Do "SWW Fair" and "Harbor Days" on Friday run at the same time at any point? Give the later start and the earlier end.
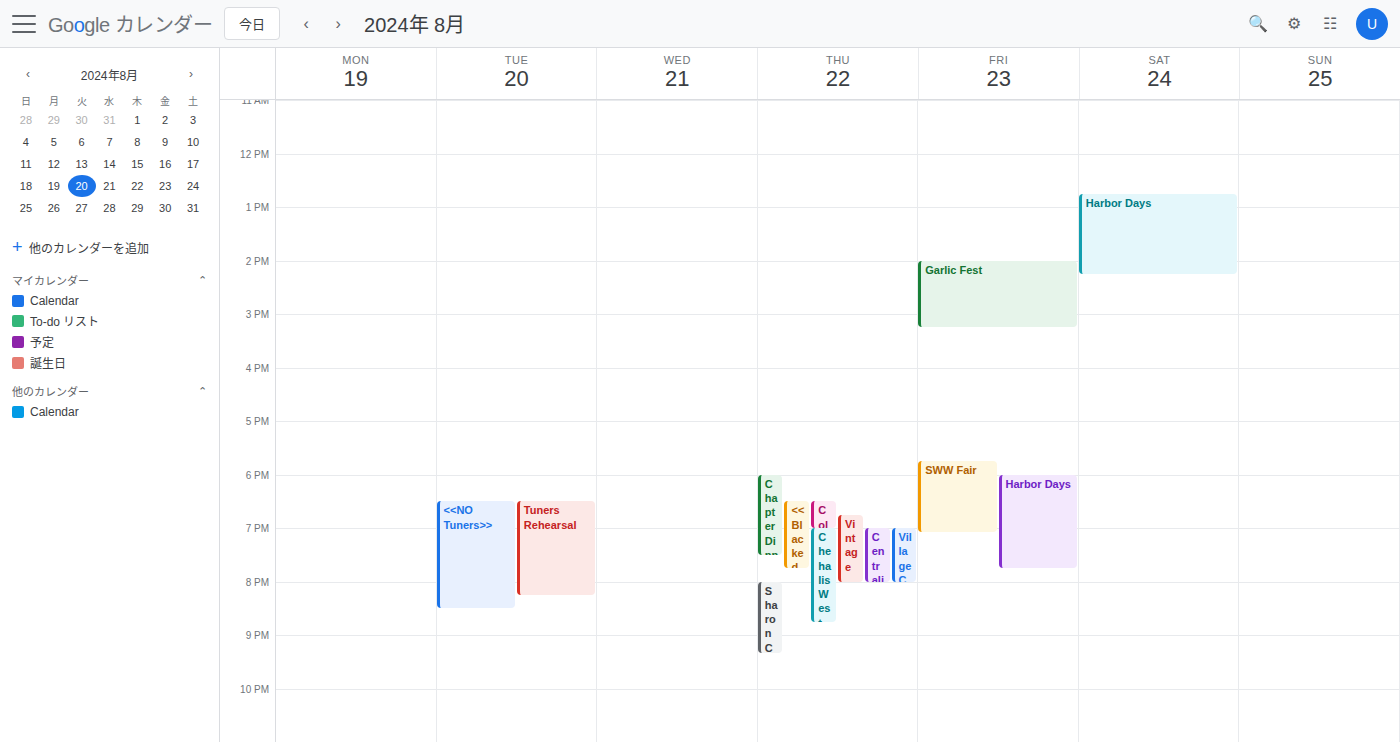
"Harbor Days" starts at 6:00 PM, before "SWW Fair" ends at 7:05 PM -- they overlap.